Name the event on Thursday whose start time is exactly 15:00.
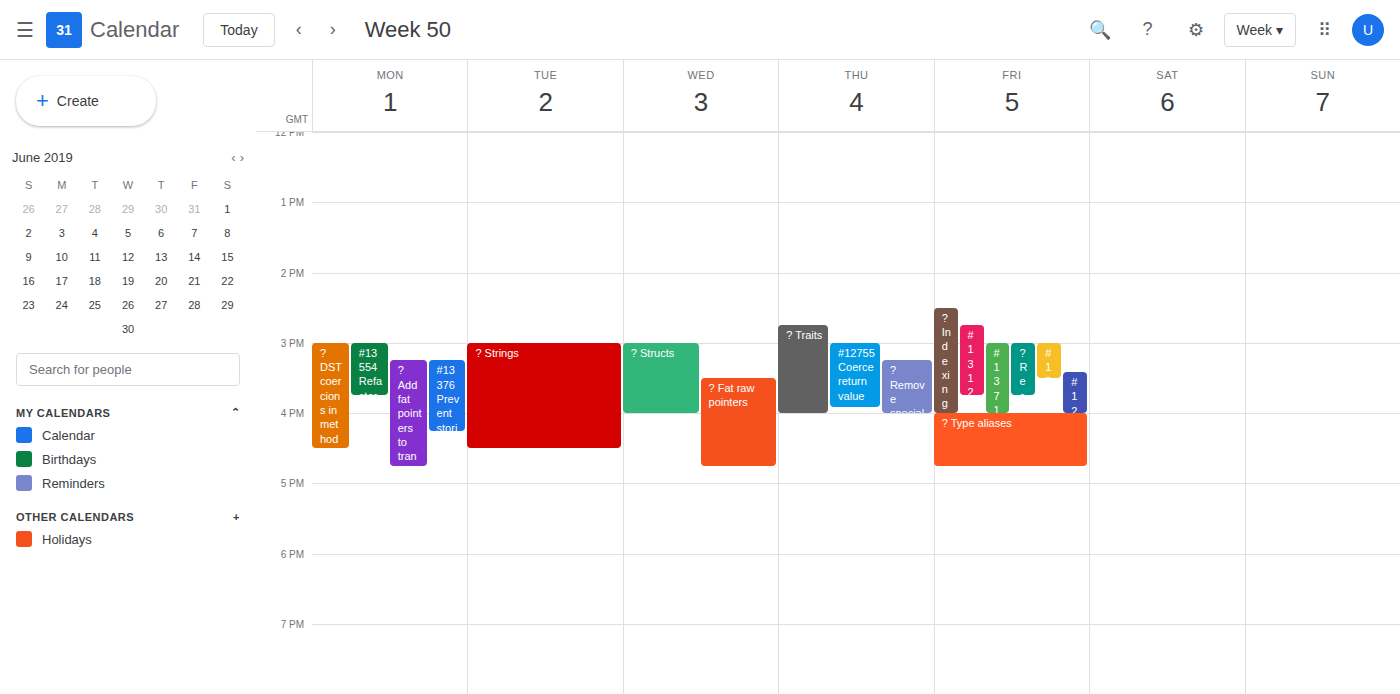
"#12755 Coerce return value"